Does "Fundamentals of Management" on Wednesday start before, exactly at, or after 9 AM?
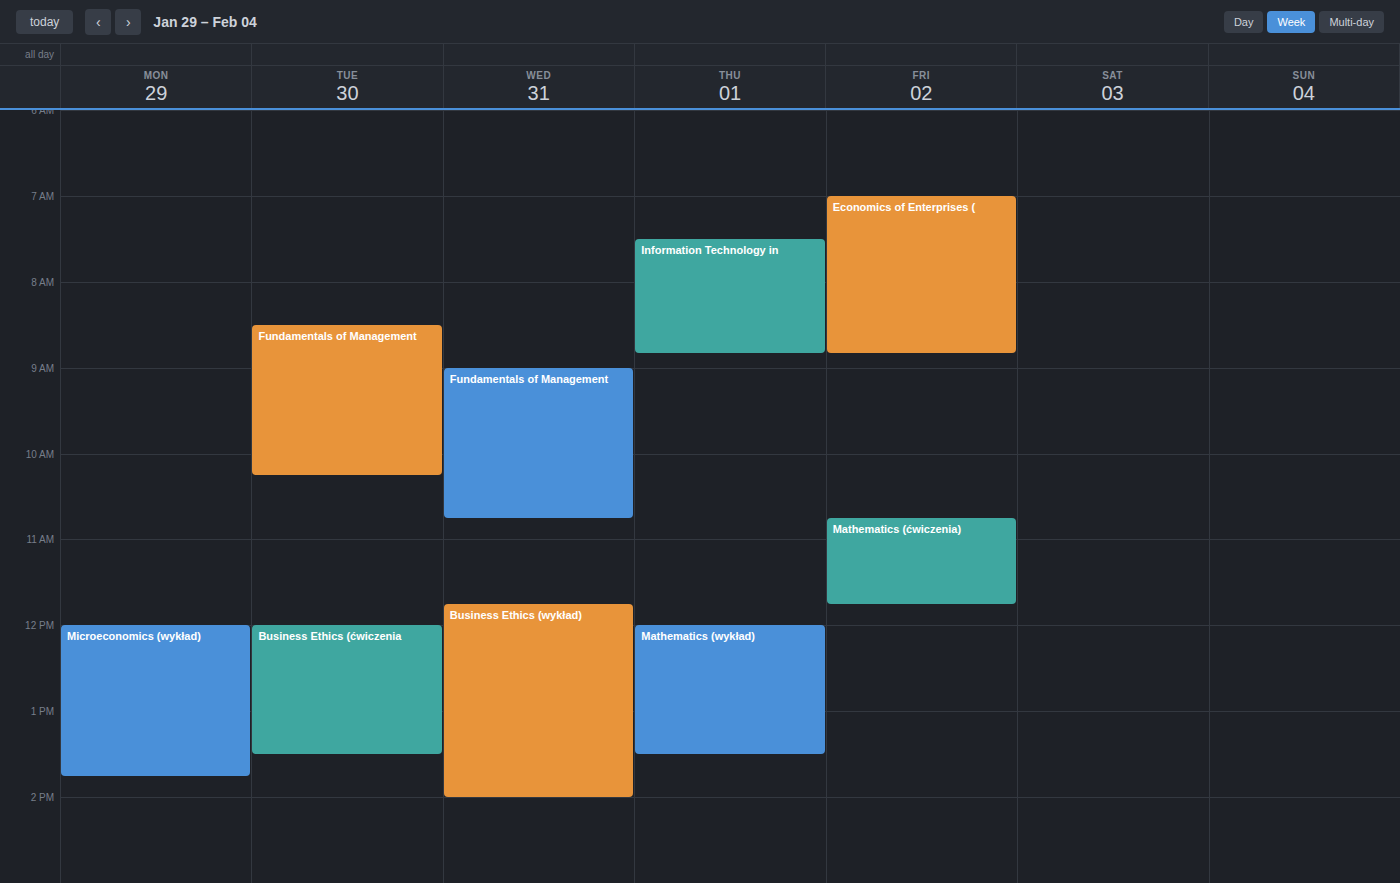
9:00 AM -- exactly at 9 AM, on the 9 AM line.